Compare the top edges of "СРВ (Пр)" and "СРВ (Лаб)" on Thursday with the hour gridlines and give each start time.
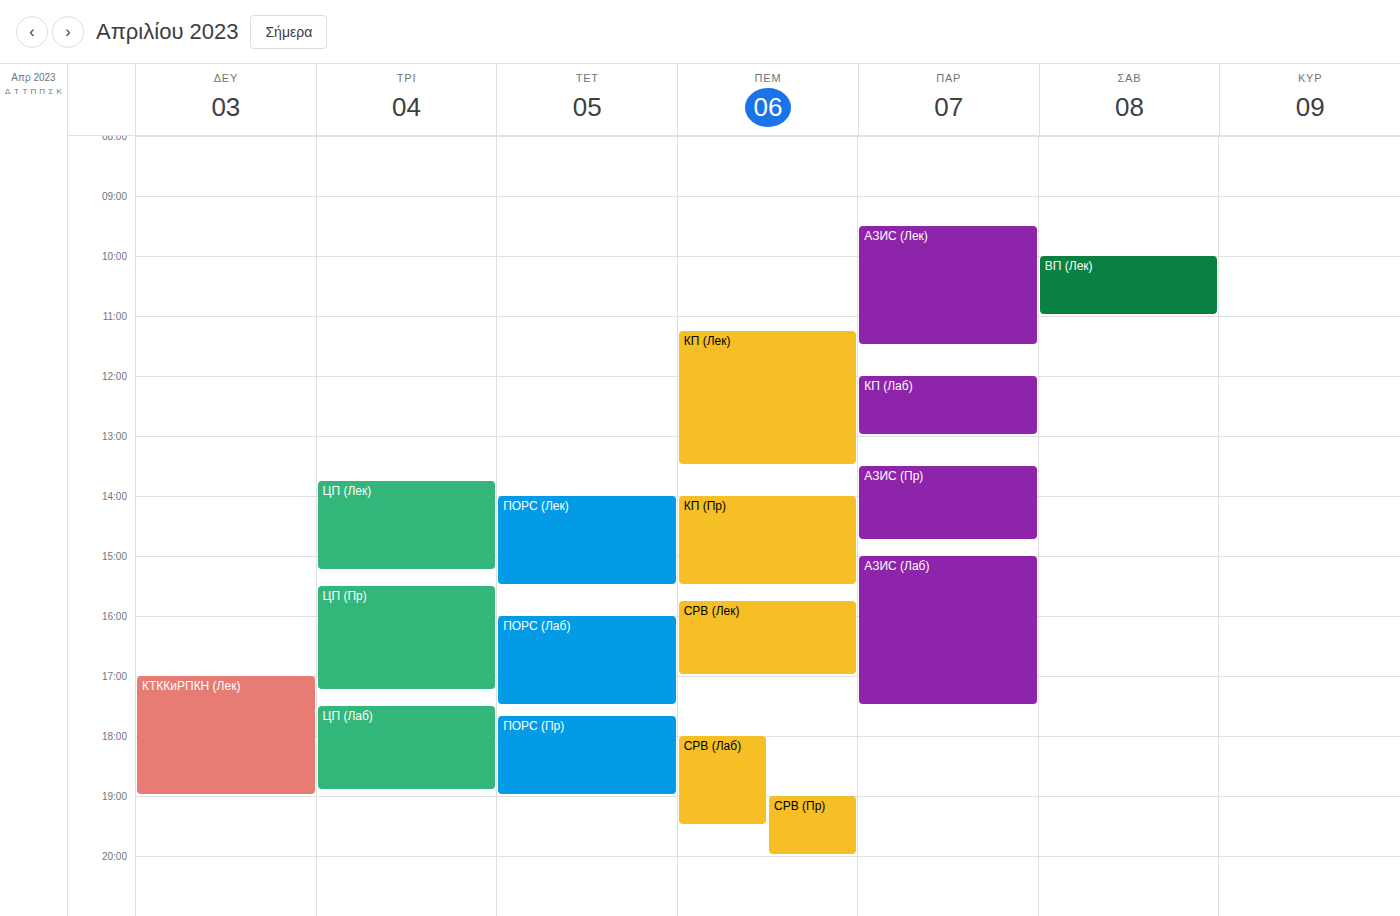
"СРВ (Пр)": 19:00, exactly on the 19:00 line. "СРВ (Лаб)": 18:00, exactly on the 18:00 line.